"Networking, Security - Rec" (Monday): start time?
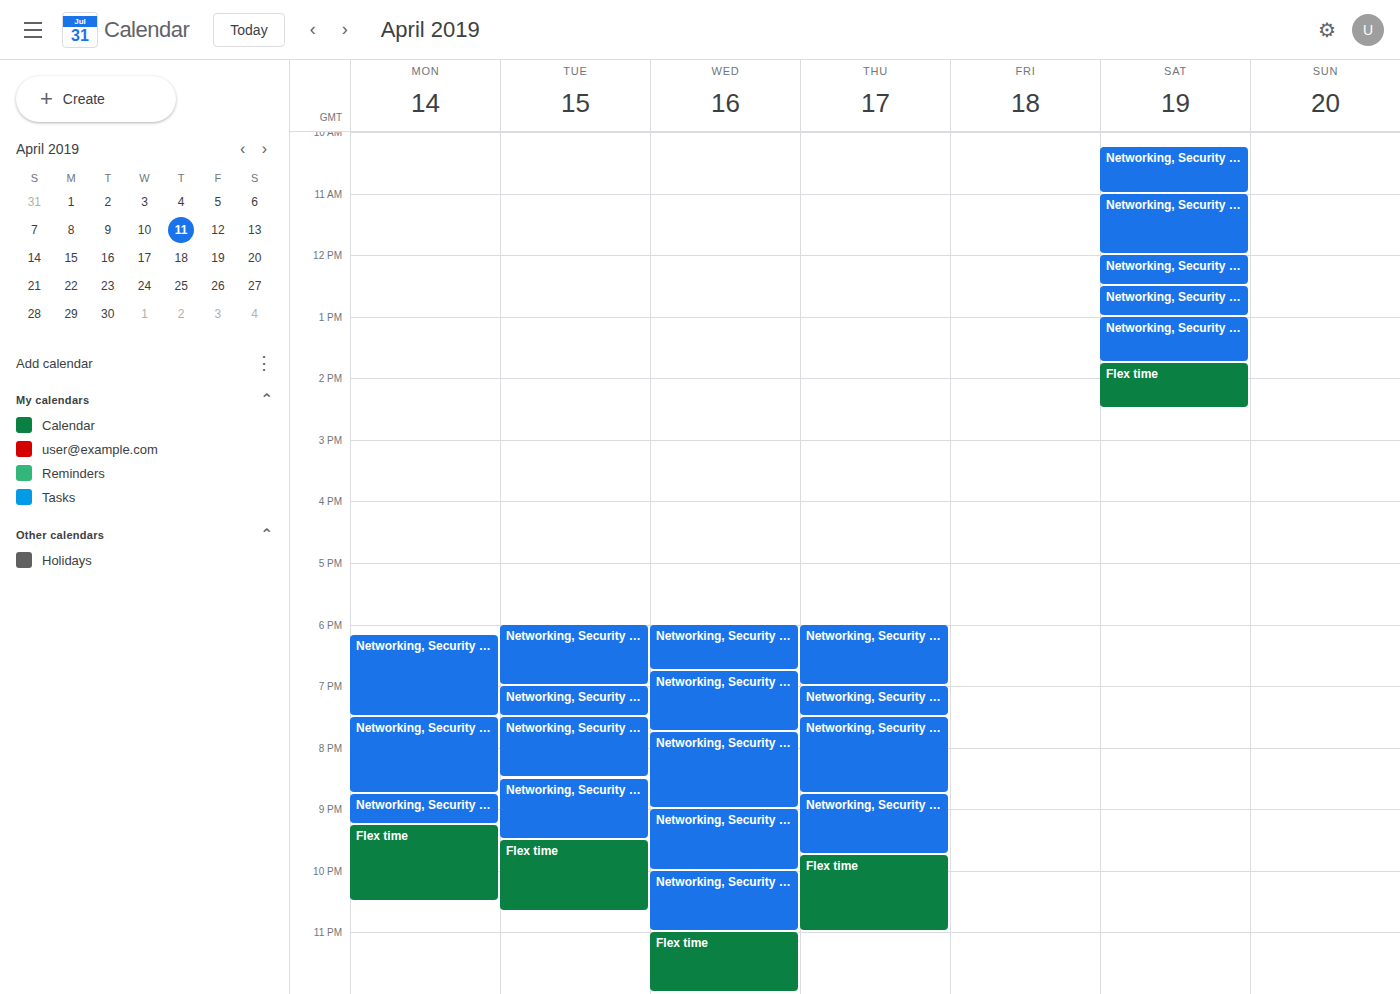
6:10 PM